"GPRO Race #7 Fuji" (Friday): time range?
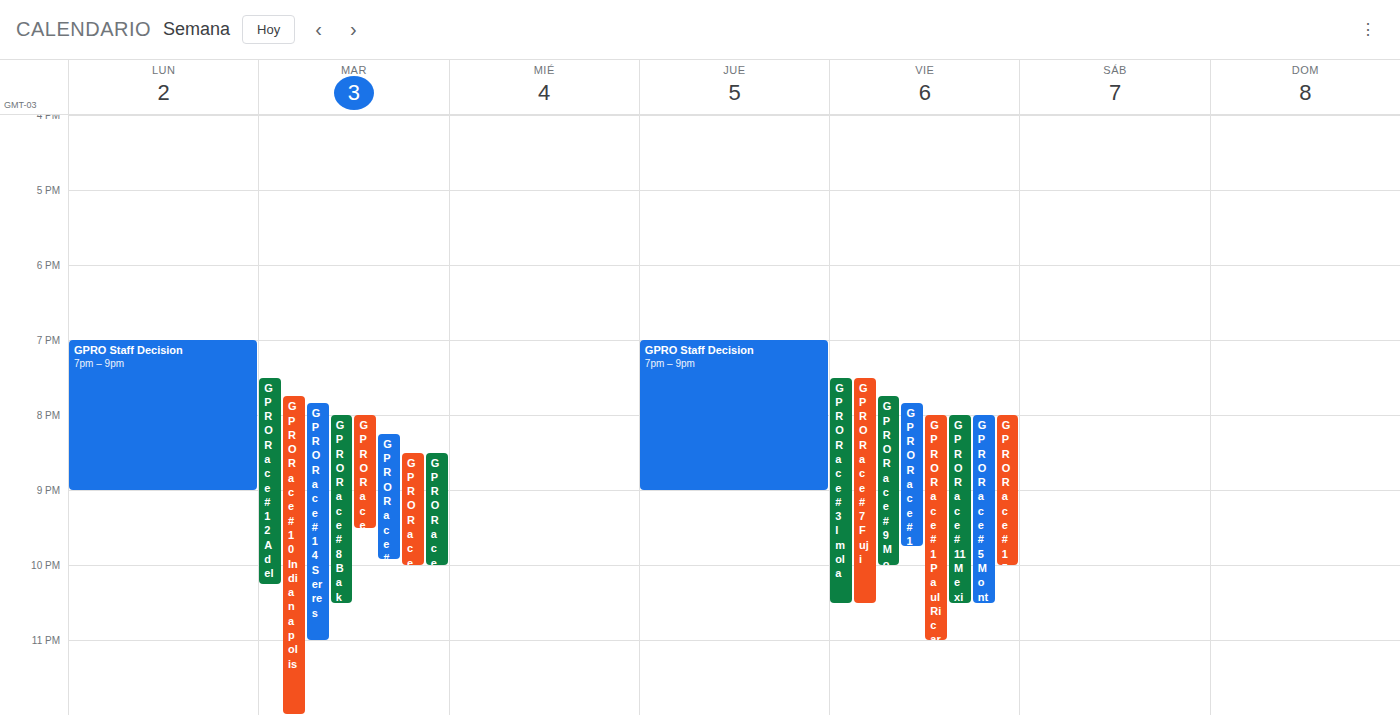
7:30 PM to 10:30 PM